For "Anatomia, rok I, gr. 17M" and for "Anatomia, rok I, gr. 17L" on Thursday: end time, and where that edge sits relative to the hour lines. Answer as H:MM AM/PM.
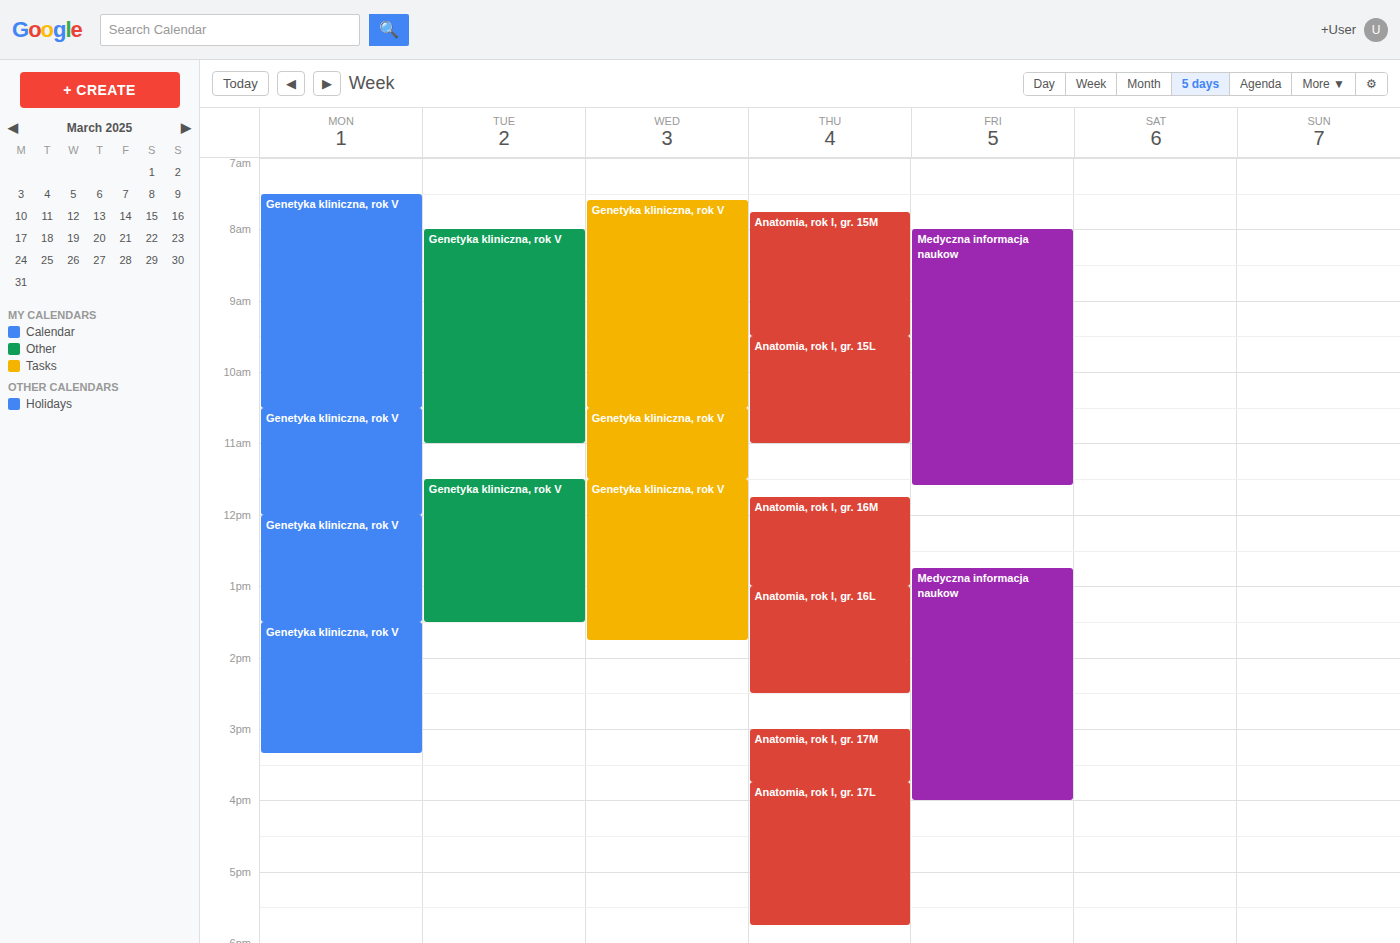
"Anatomia, rok I, gr. 17M": 3:45 PM, neither: three quarters of the way from the 3 PM line to the 4 PM line. "Anatomia, rok I, gr. 17L": 5:45 PM, neither: three quarters of the way from the 5 PM line to the 6 PM line.